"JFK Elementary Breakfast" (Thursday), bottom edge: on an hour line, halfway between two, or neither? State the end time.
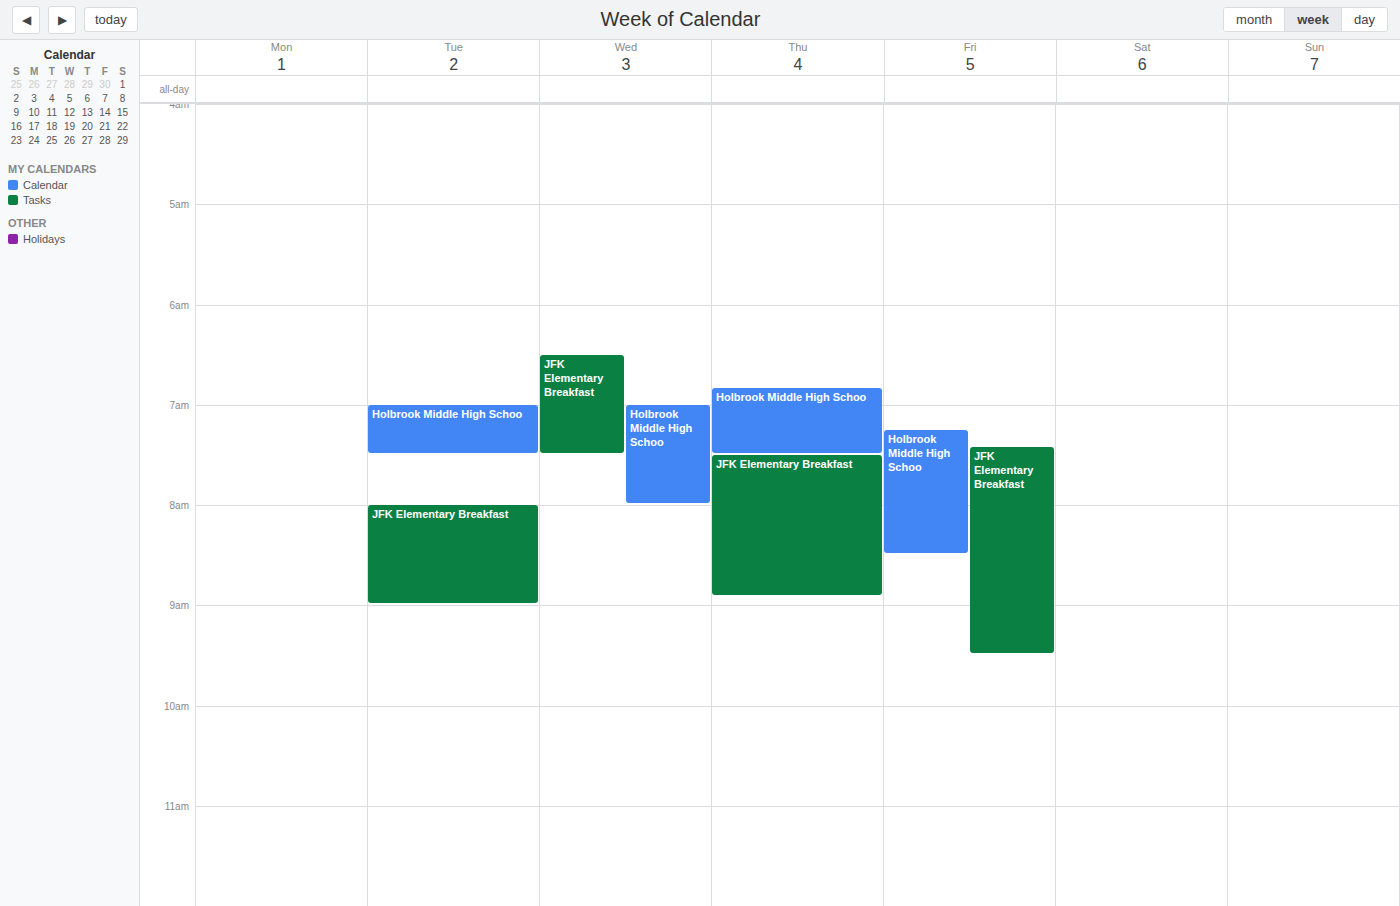
08:55 -- neither: 55 minutes below the 08:00 line and 5 minutes above the 09:00 line.